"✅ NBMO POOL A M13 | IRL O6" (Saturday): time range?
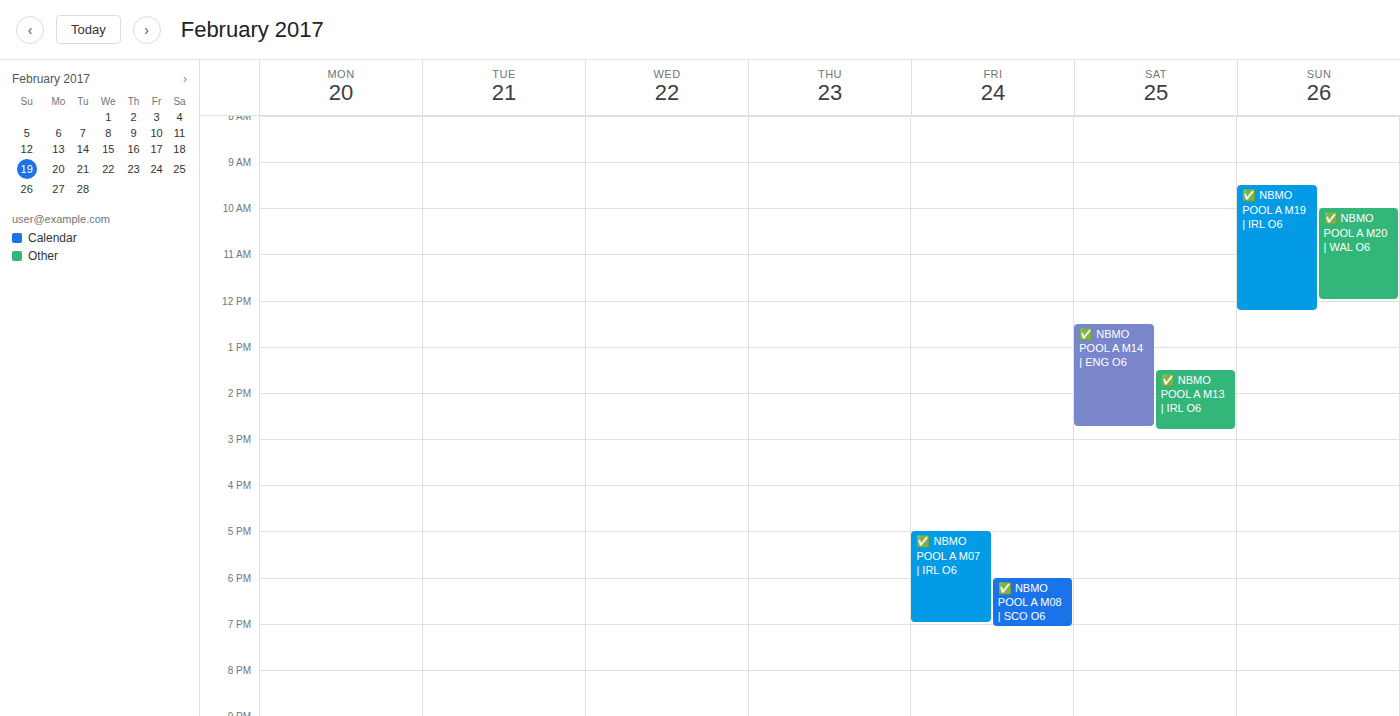
1:30 PM to 2:50 PM